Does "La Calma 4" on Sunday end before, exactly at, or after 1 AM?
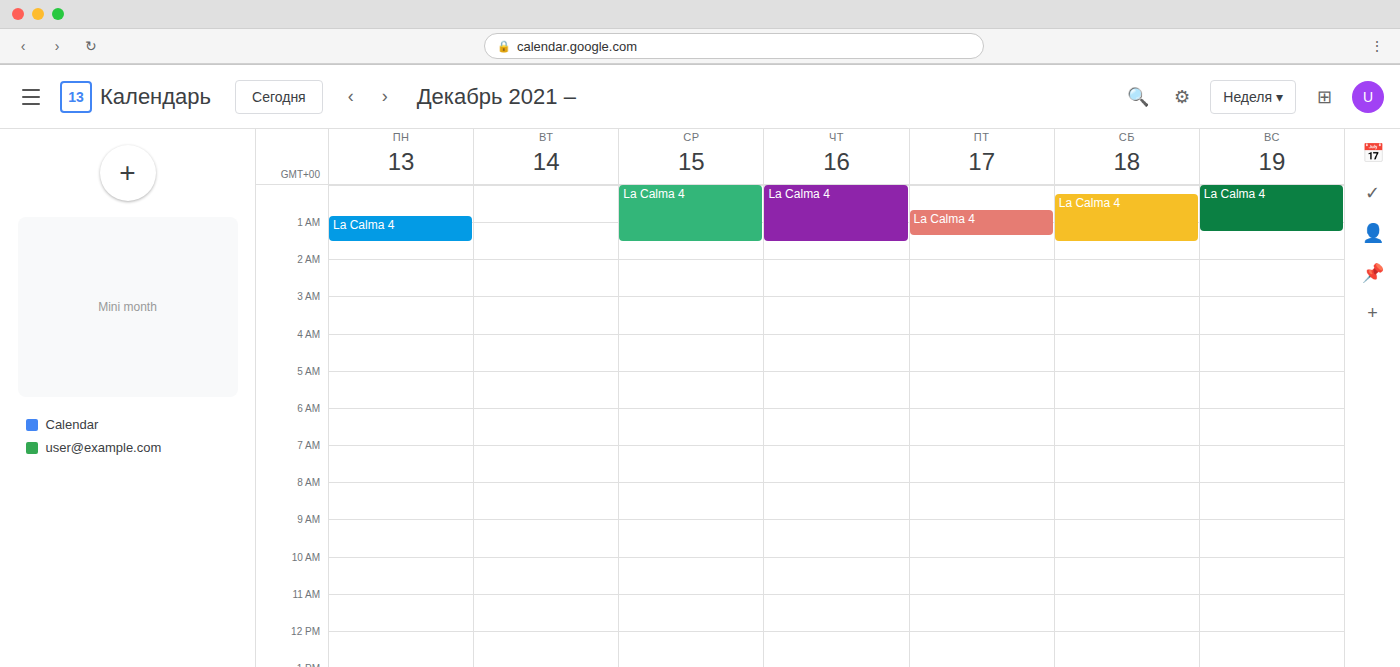
1:15 AM -- after 1 AM, 15 minutes below the 1 AM line.